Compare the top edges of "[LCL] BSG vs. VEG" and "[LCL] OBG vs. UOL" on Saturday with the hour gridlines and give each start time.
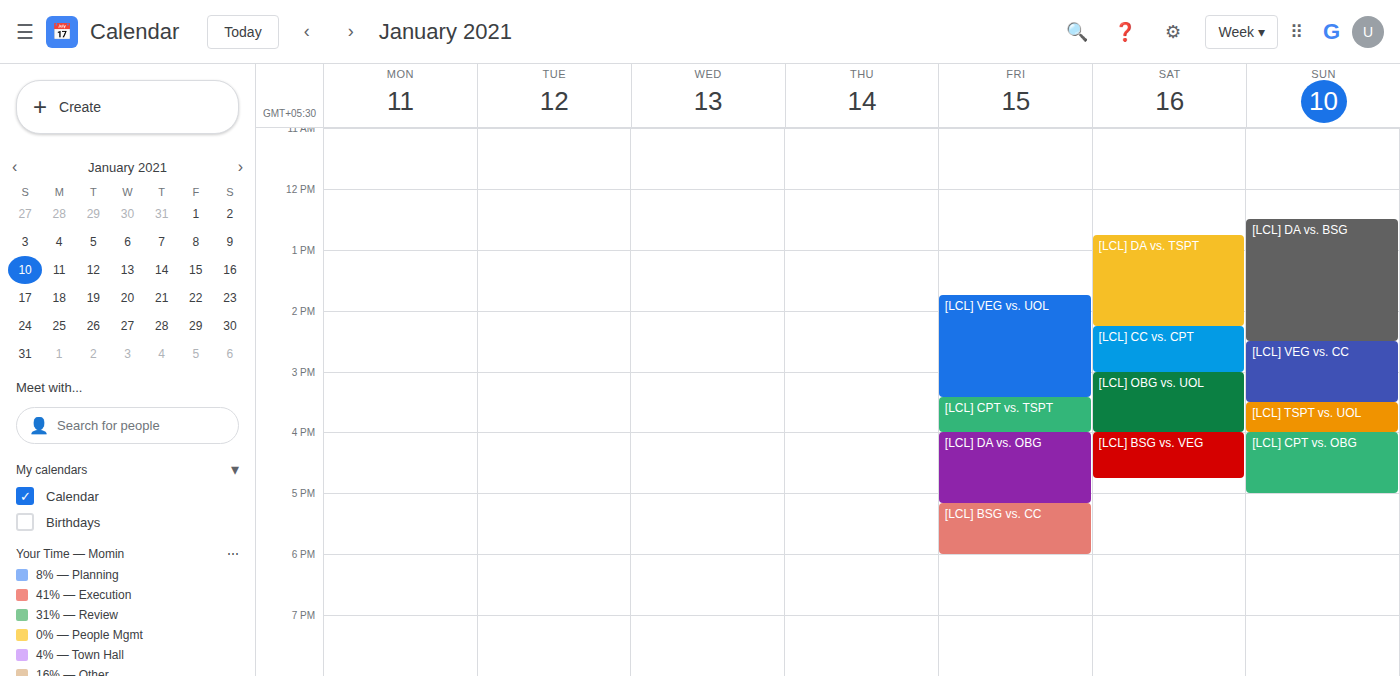
"[LCL] BSG vs. VEG": 4:00 PM, exactly on the 4 PM line. "[LCL] OBG vs. UOL": 3:00 PM, exactly on the 3 PM line.